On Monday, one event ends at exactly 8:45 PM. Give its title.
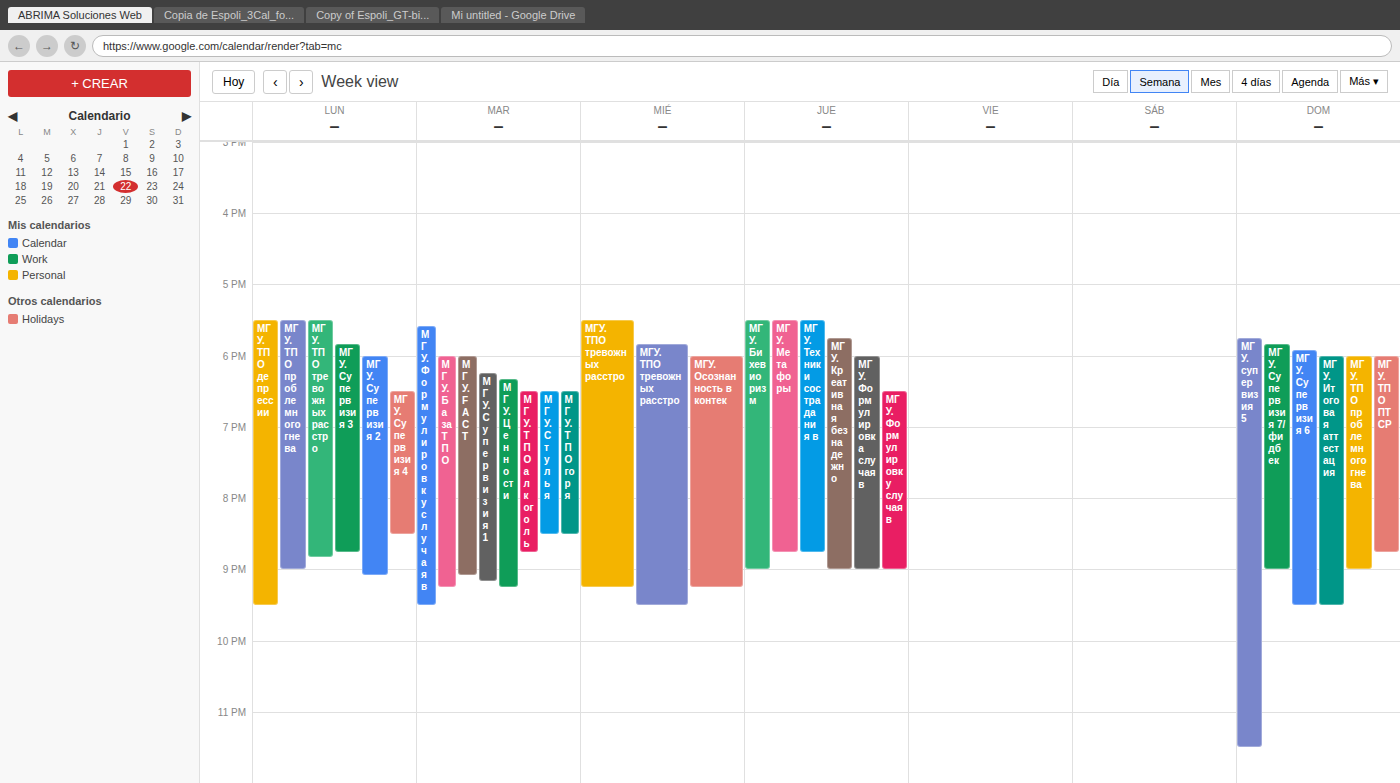
"МГУ. Супервизия 3"